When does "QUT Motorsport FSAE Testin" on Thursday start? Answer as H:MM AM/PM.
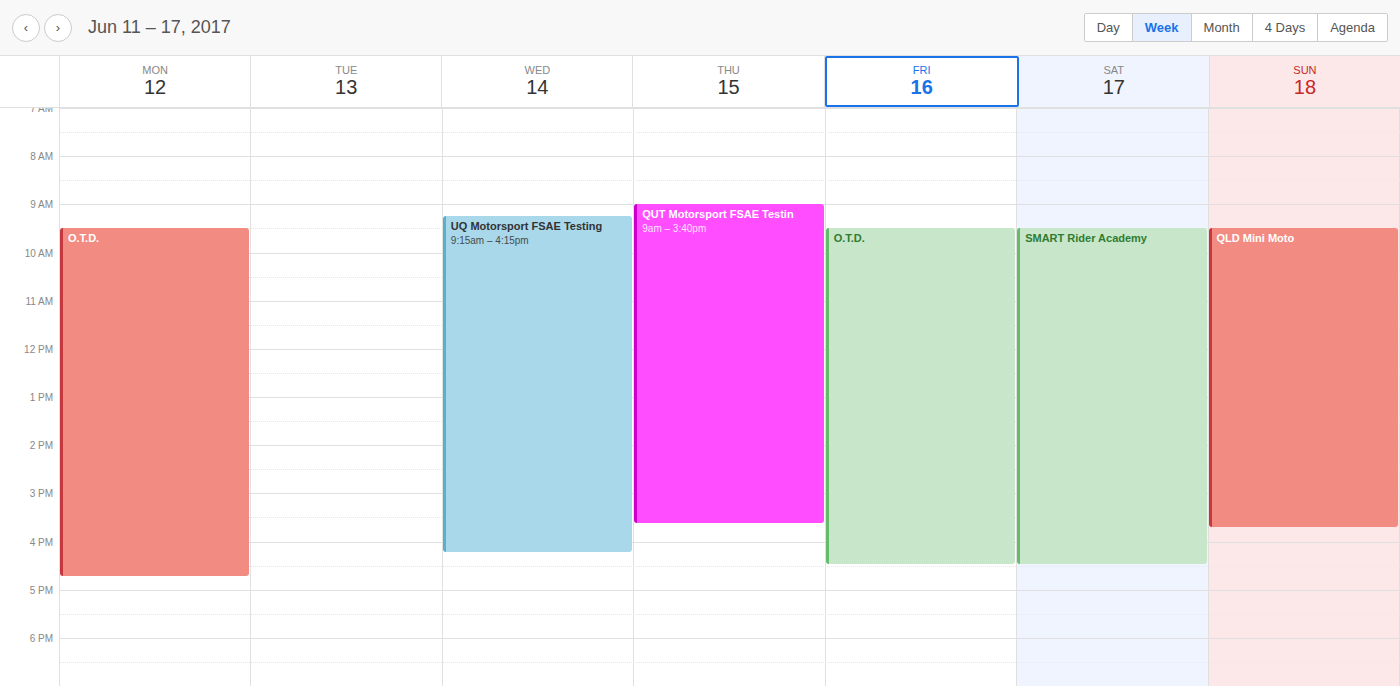
9:00 AM